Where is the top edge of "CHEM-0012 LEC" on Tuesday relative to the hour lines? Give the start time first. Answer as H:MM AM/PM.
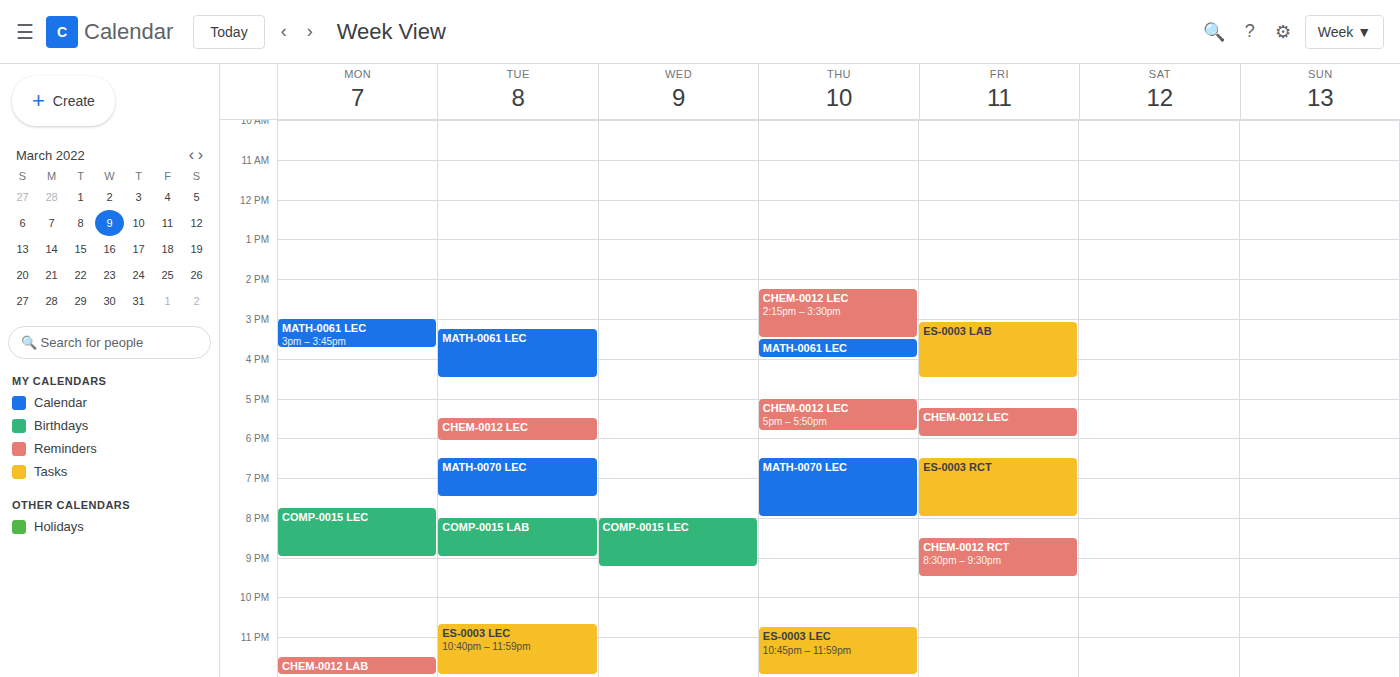
5:30 PM -- halfway between the 5 PM and 6 PM lines.